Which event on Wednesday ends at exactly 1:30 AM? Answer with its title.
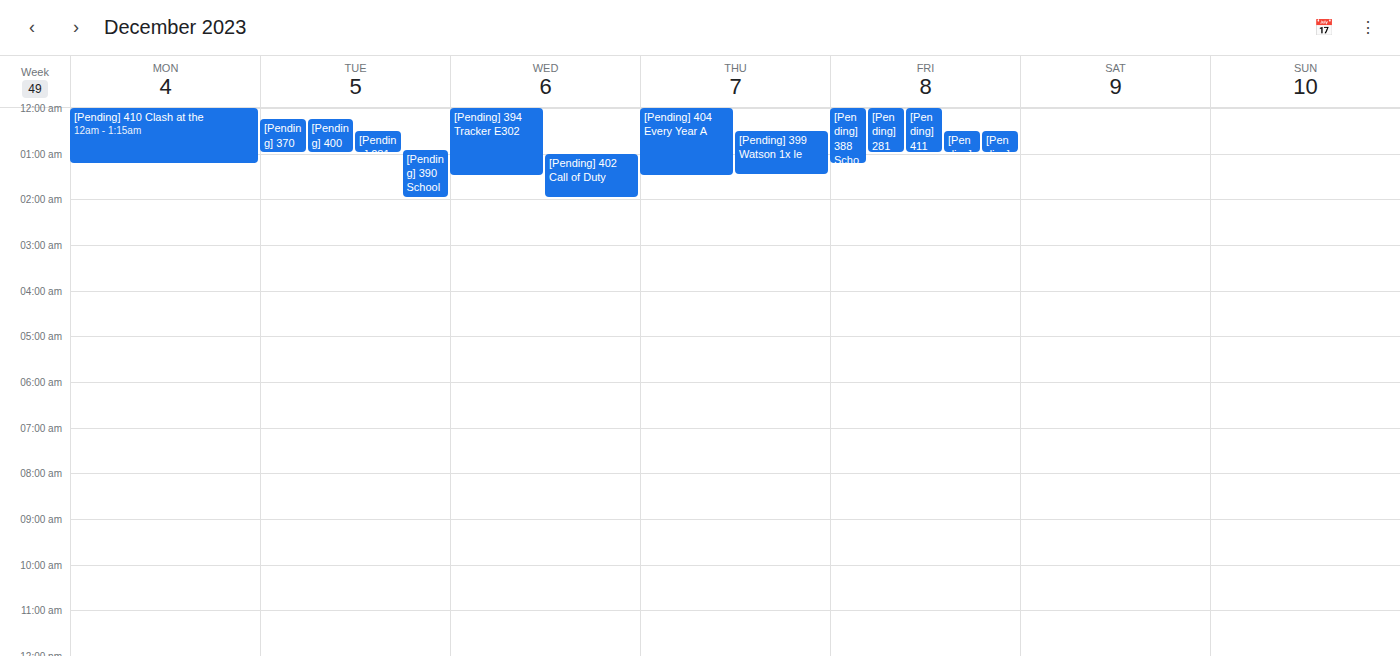
"[Pending] 394 Tracker E302"